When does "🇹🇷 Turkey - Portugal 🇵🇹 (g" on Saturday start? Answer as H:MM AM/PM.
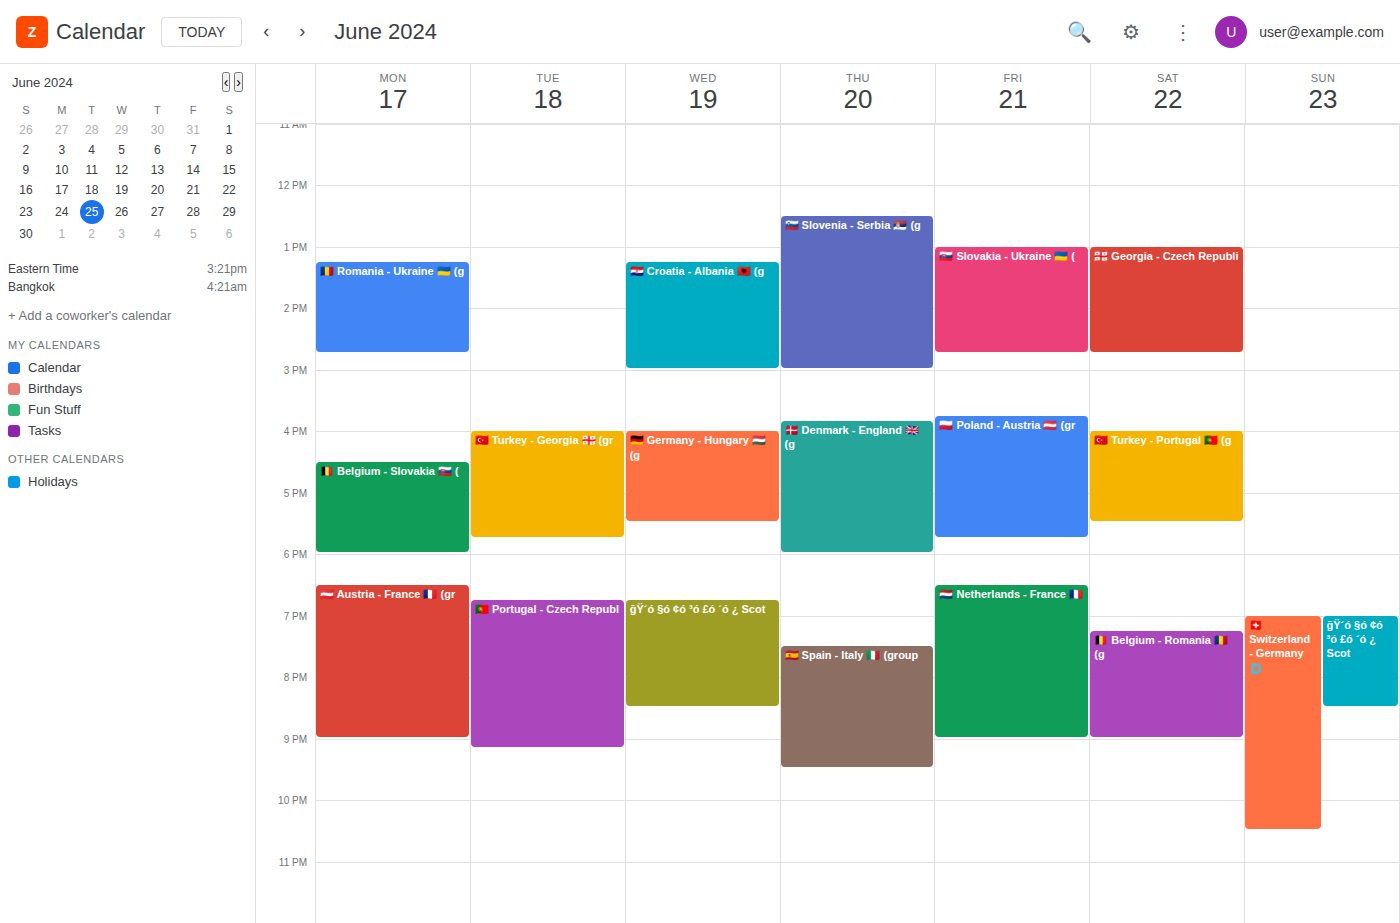
4:00 PM